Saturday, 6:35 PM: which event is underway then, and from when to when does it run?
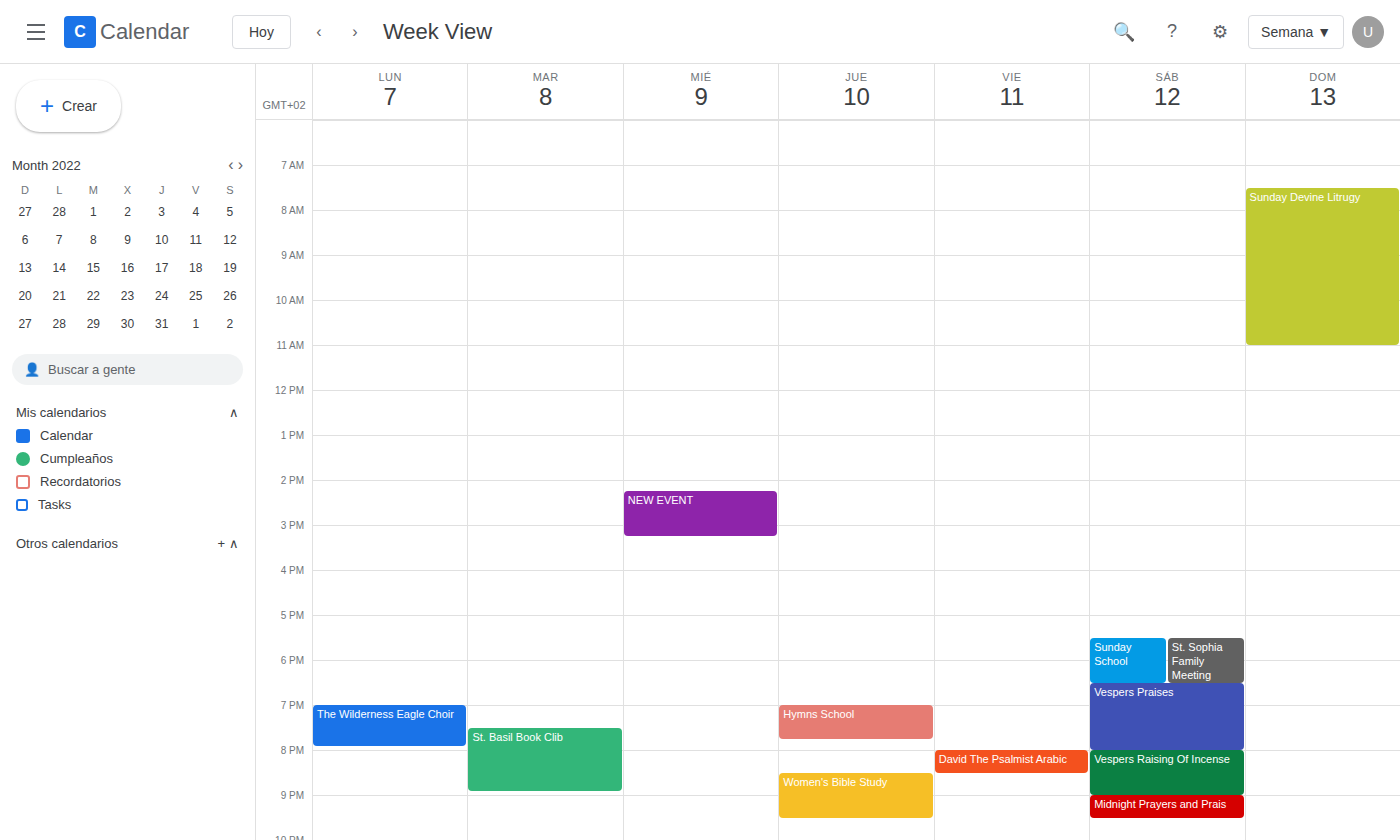
"Vespers Praises", 6:30 PM to 8:00 PM